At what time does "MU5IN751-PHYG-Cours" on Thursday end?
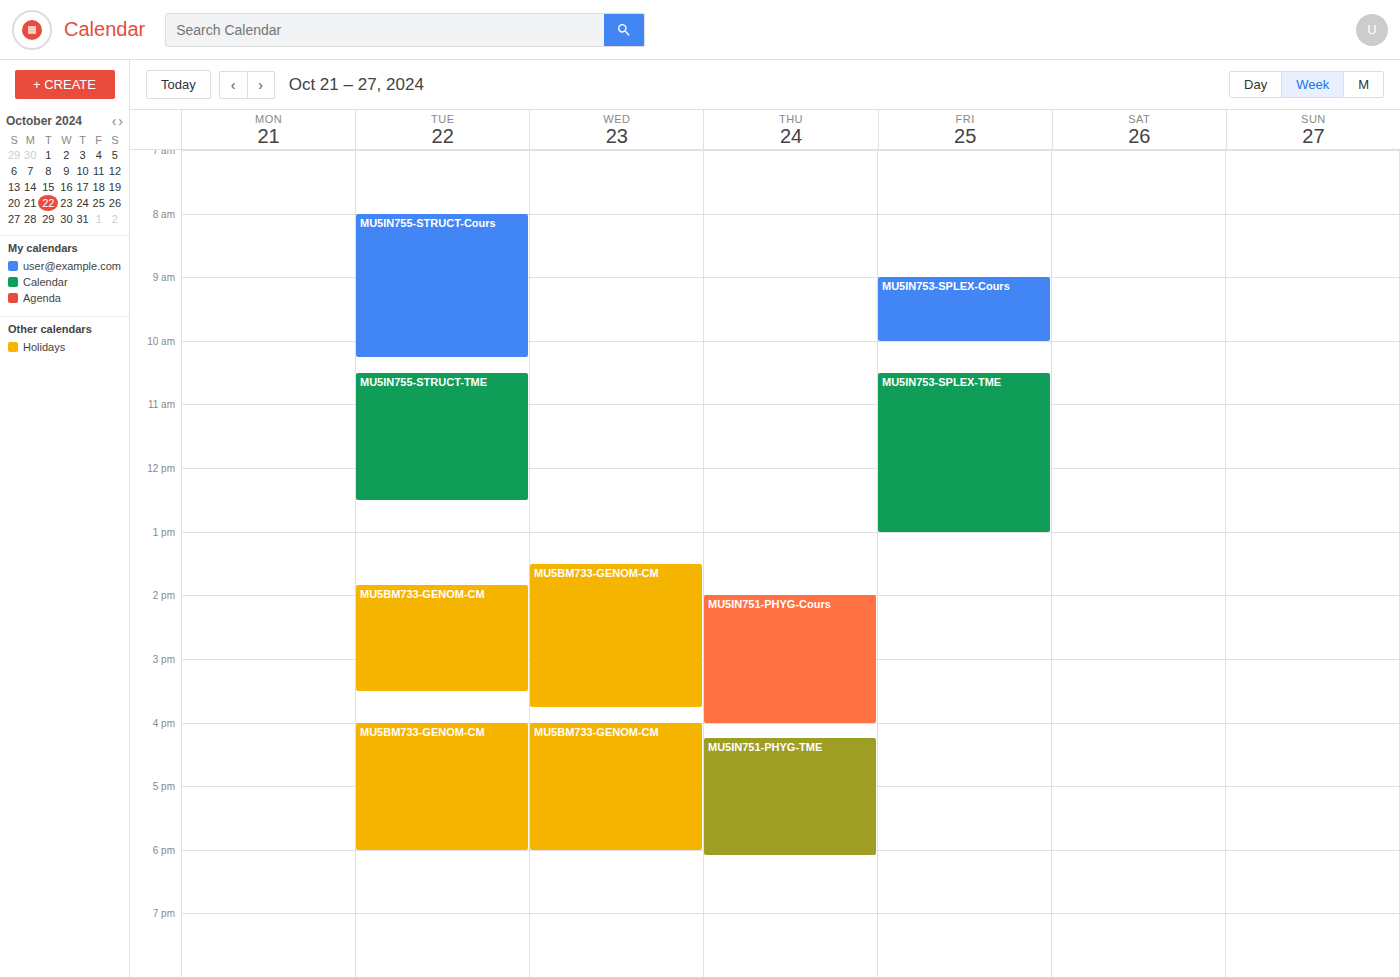
16:00